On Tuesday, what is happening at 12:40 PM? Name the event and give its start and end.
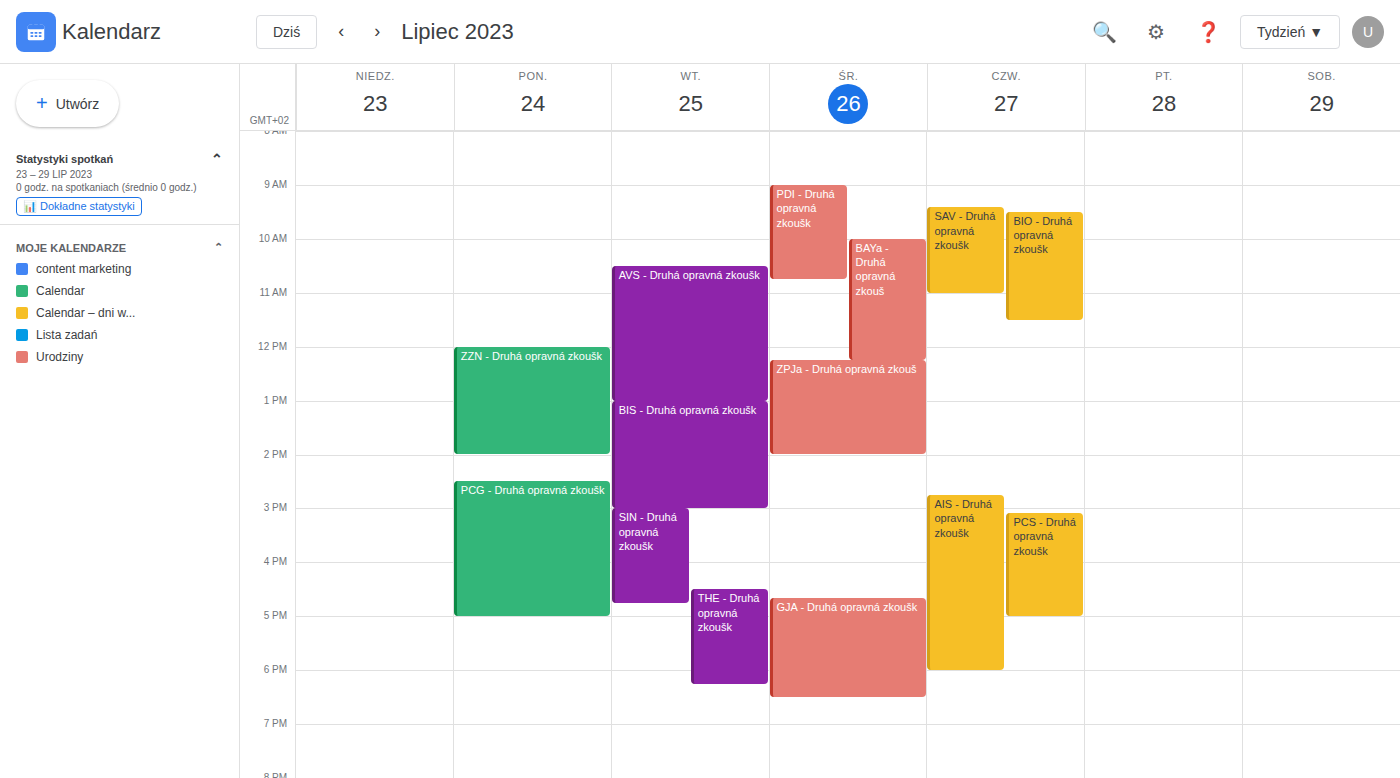
"AVS - Druhá opravná zkoušk", 10:30 AM to 1:00 PM